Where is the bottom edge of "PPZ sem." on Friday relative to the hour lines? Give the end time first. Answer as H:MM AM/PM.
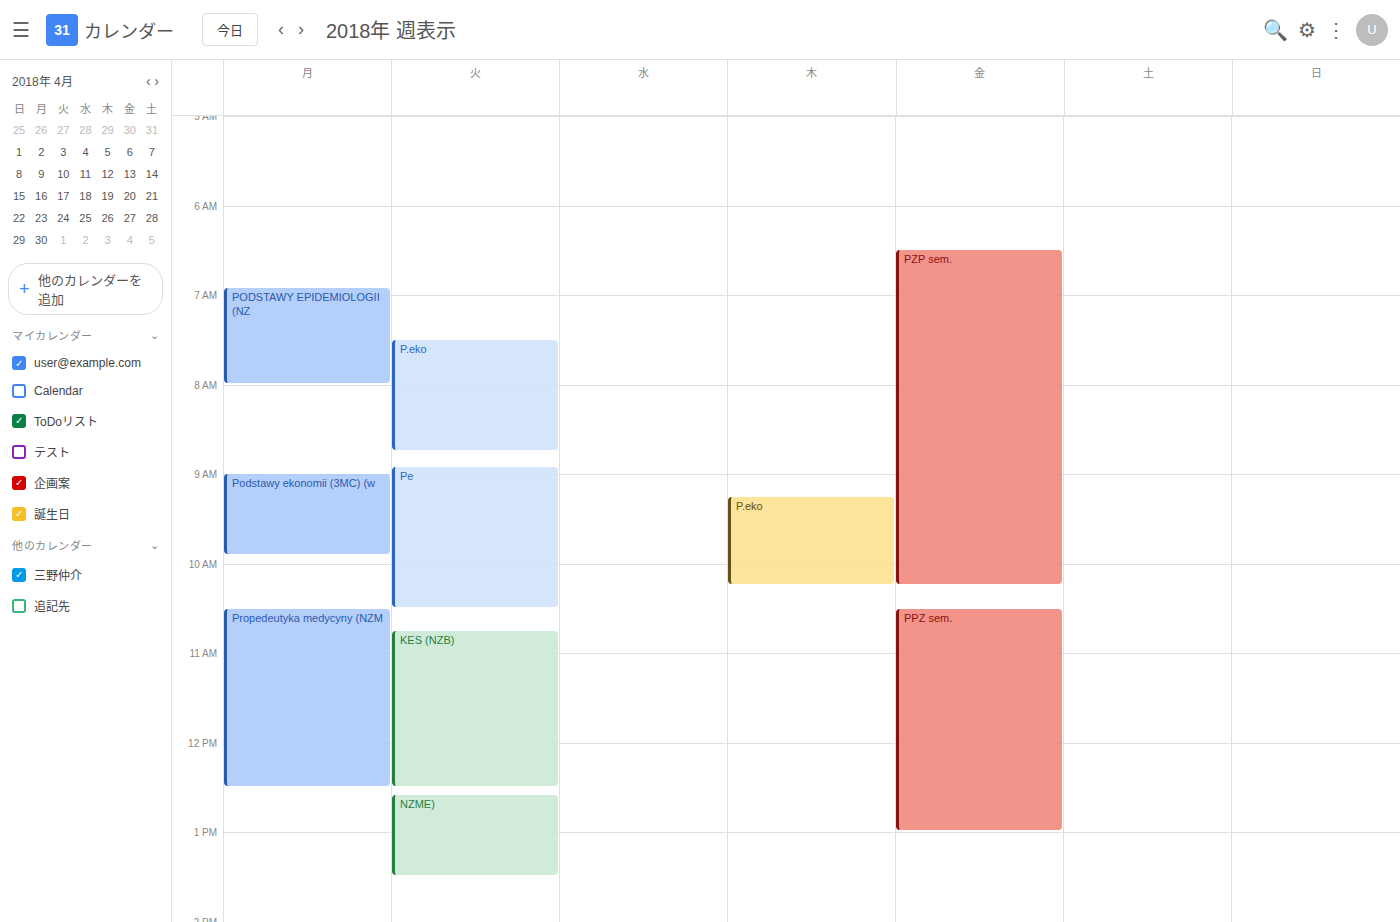
1:00 PM -- exactly on the 1 PM line.